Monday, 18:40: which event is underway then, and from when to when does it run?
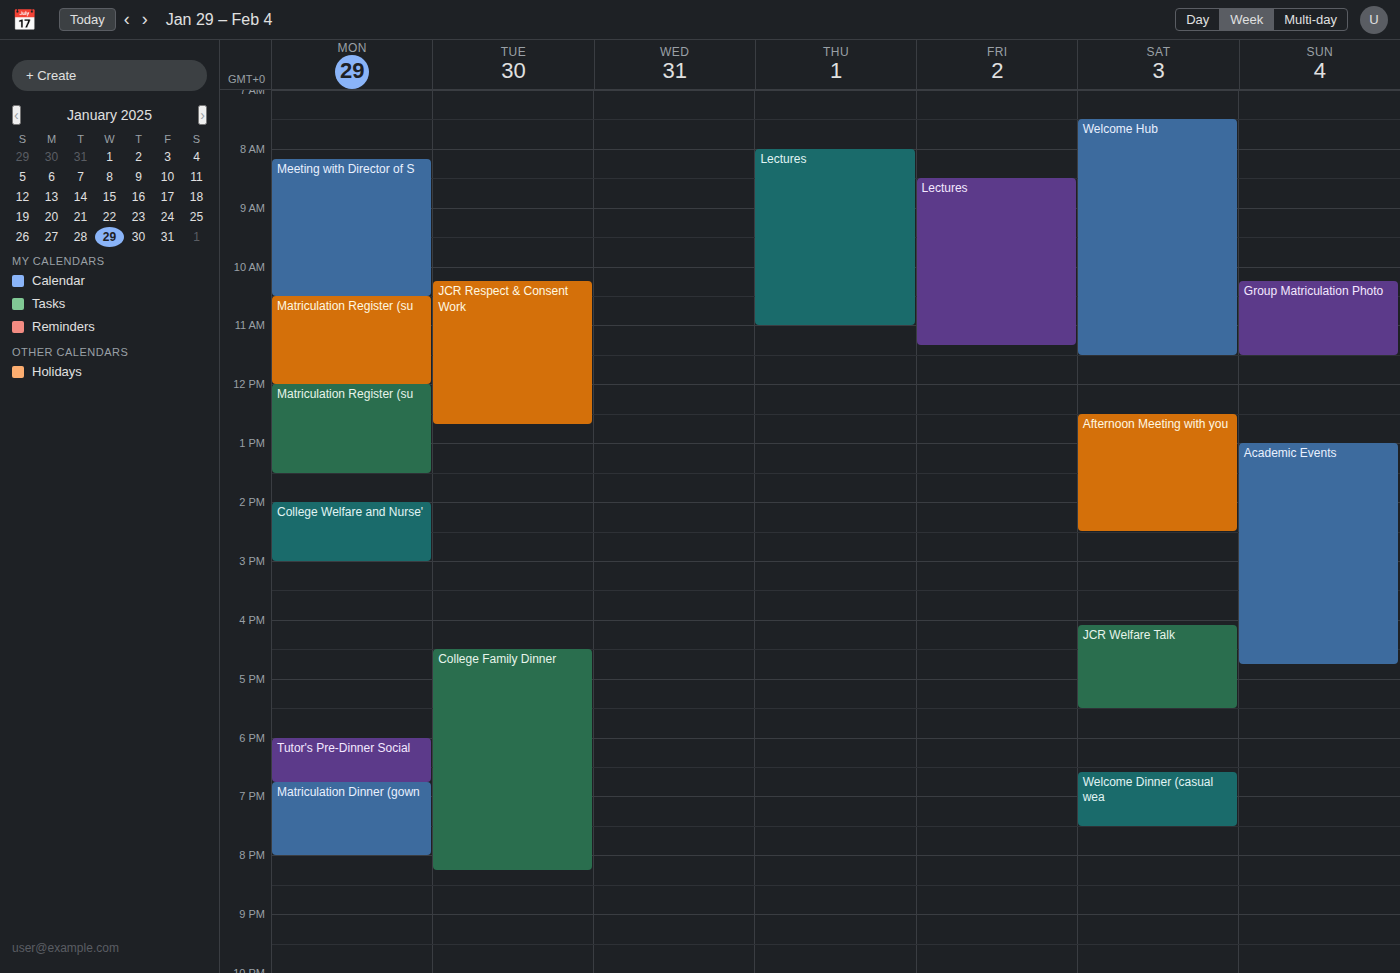
"Tutor's Pre-Dinner Social", 18:00 to 18:45